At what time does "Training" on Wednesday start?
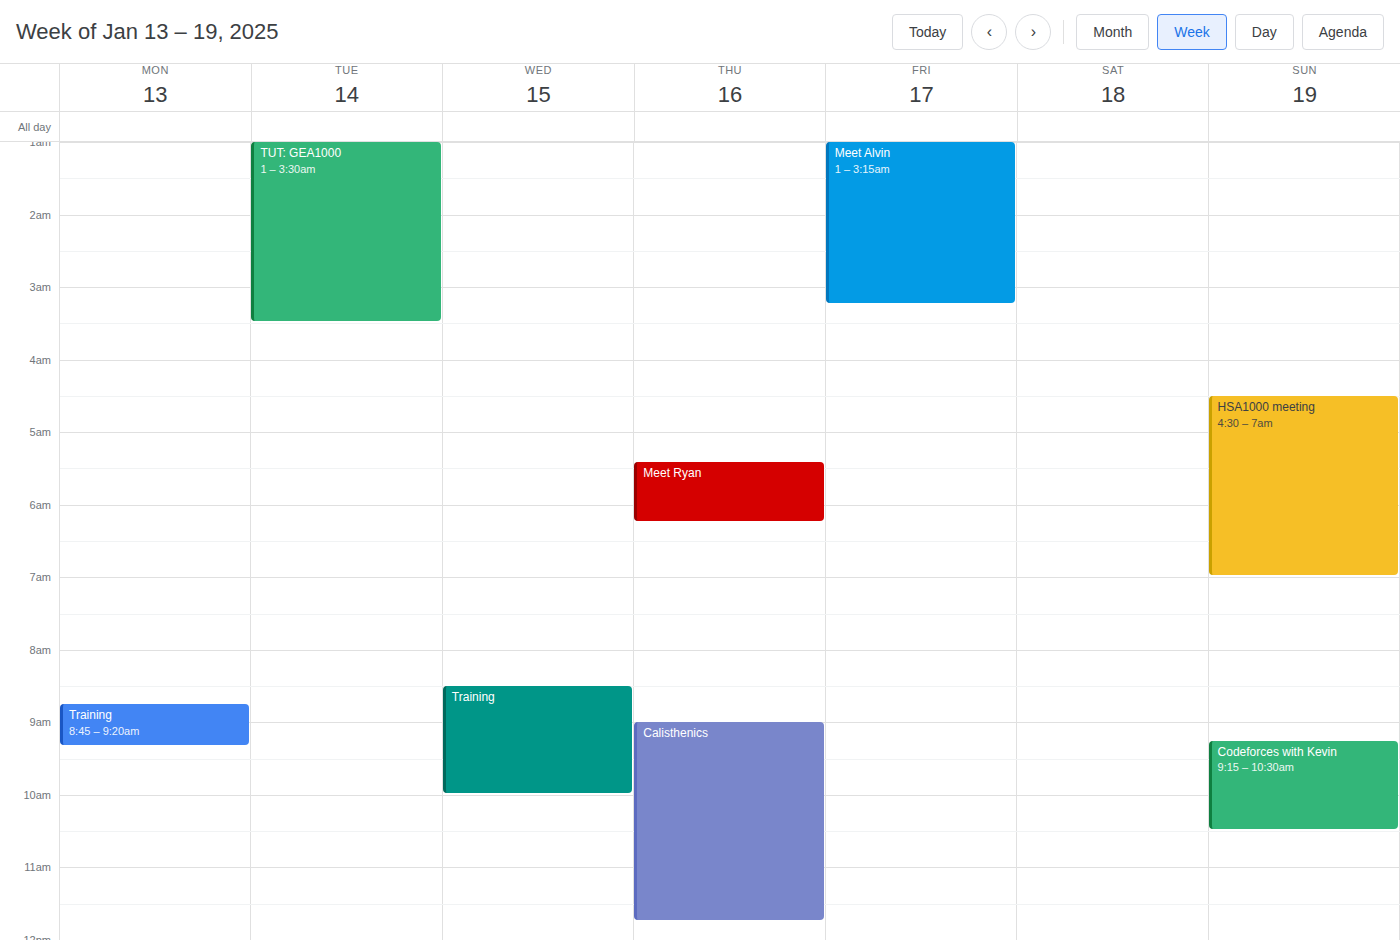
8:30 AM